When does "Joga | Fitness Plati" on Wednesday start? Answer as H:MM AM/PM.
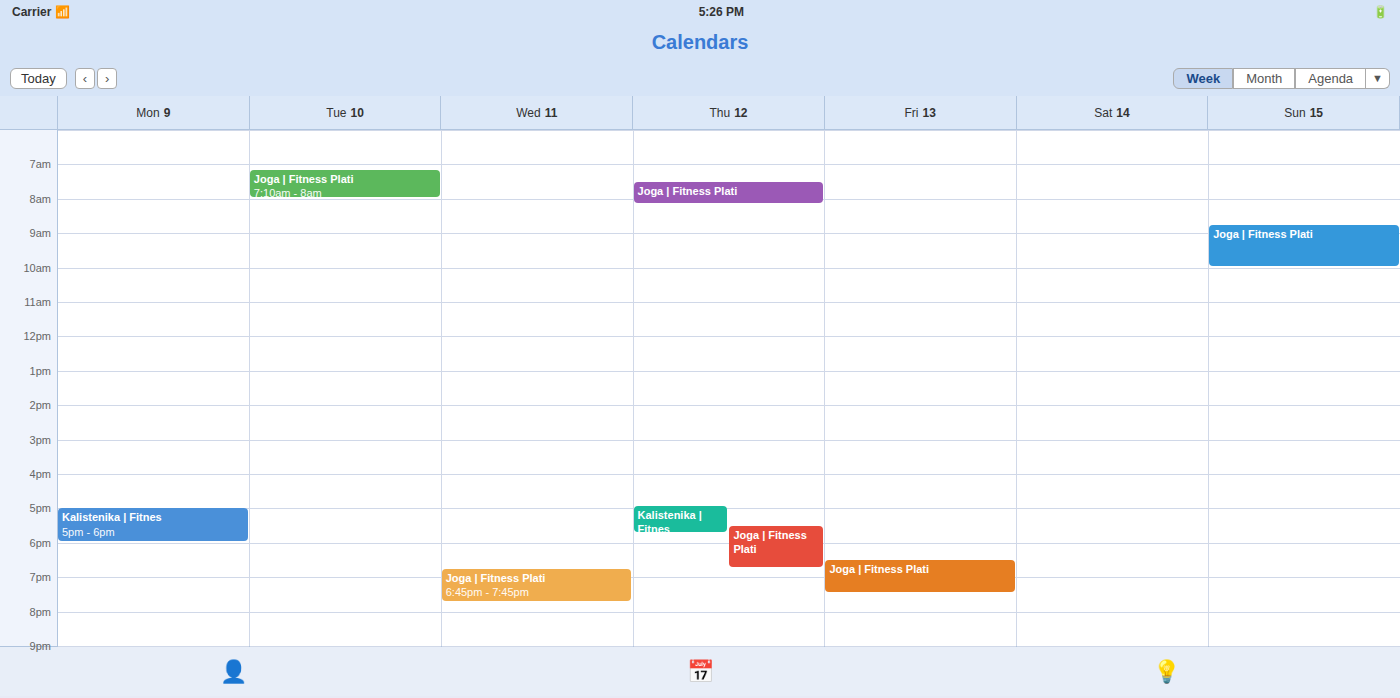
6:45 PM